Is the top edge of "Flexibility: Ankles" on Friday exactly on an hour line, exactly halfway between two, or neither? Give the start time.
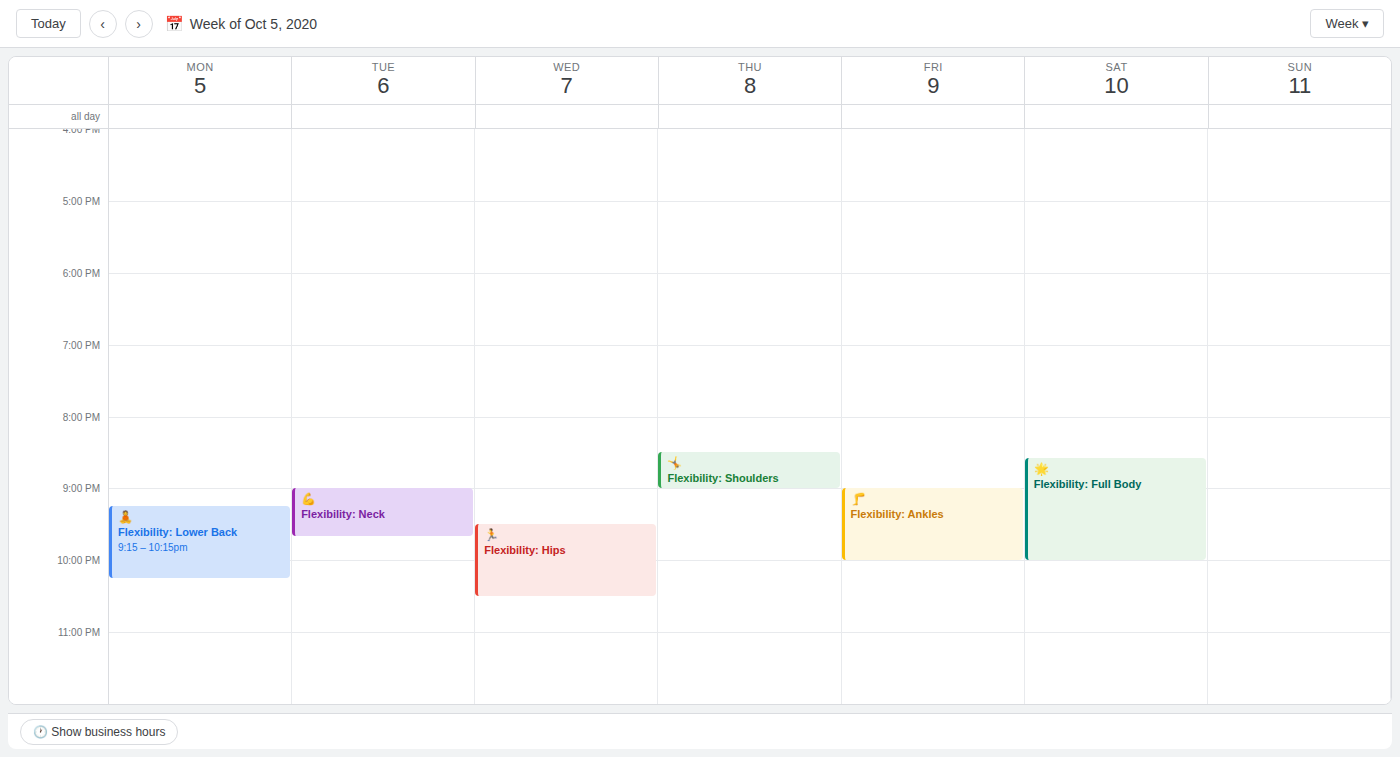
9:00 PM -- exactly on the 9 PM line.